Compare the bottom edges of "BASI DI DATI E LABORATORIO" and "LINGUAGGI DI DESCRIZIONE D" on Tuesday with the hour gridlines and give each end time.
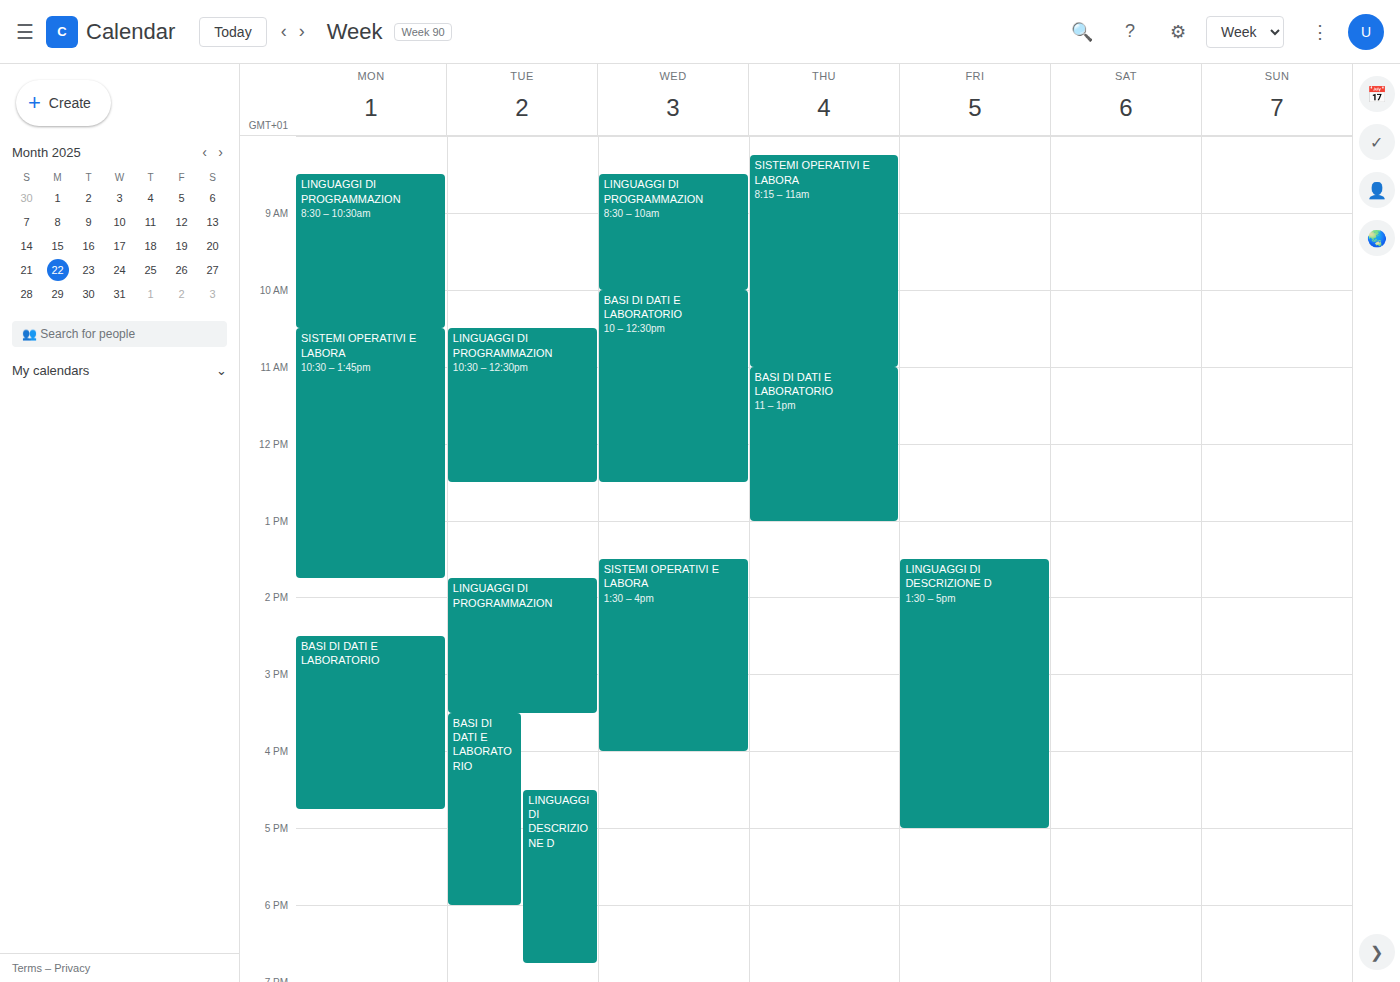
"BASI DI DATI E LABORATORIO": 6:00 PM, exactly on the 6 PM line. "LINGUAGGI DI DESCRIZIONE D": 6:45 PM, neither: three quarters of the way from the 6 PM line to the 7 PM line.